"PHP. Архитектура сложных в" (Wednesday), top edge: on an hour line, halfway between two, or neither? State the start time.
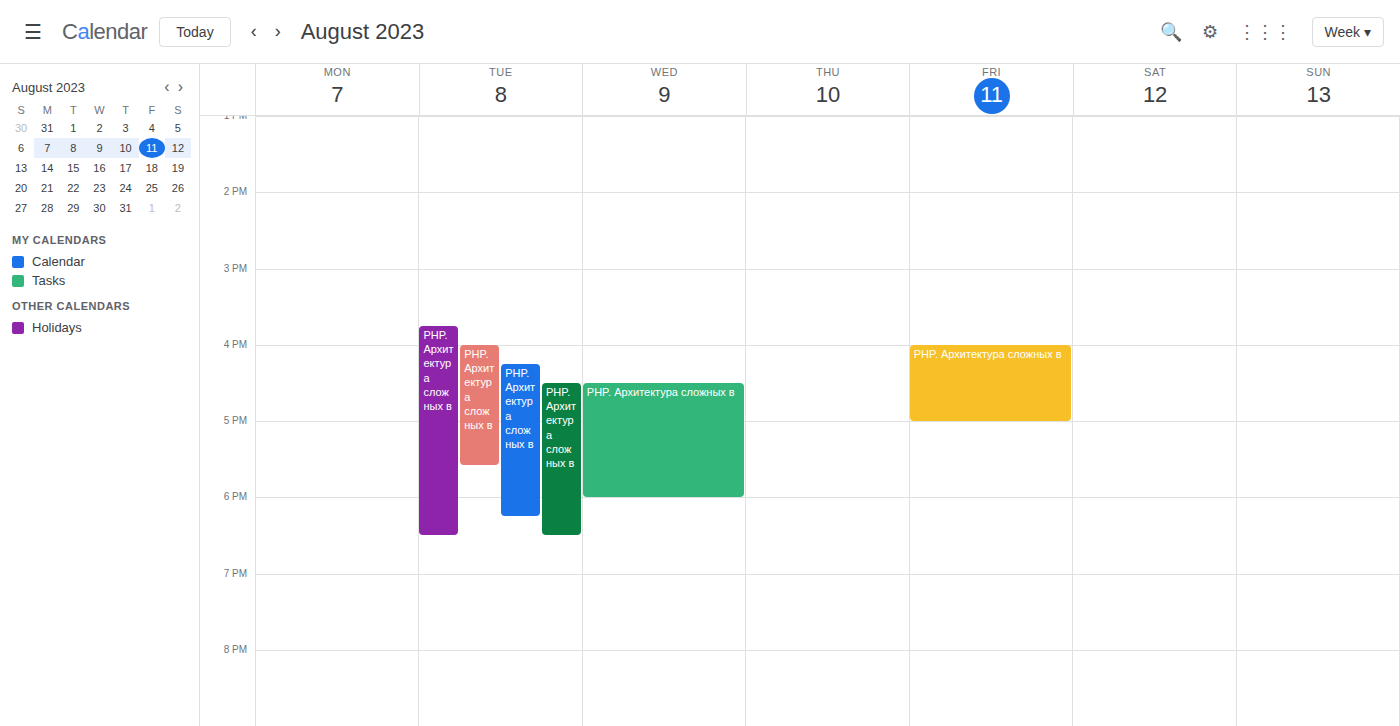
4:30 PM -- halfway between the 4 PM and 5 PM lines.